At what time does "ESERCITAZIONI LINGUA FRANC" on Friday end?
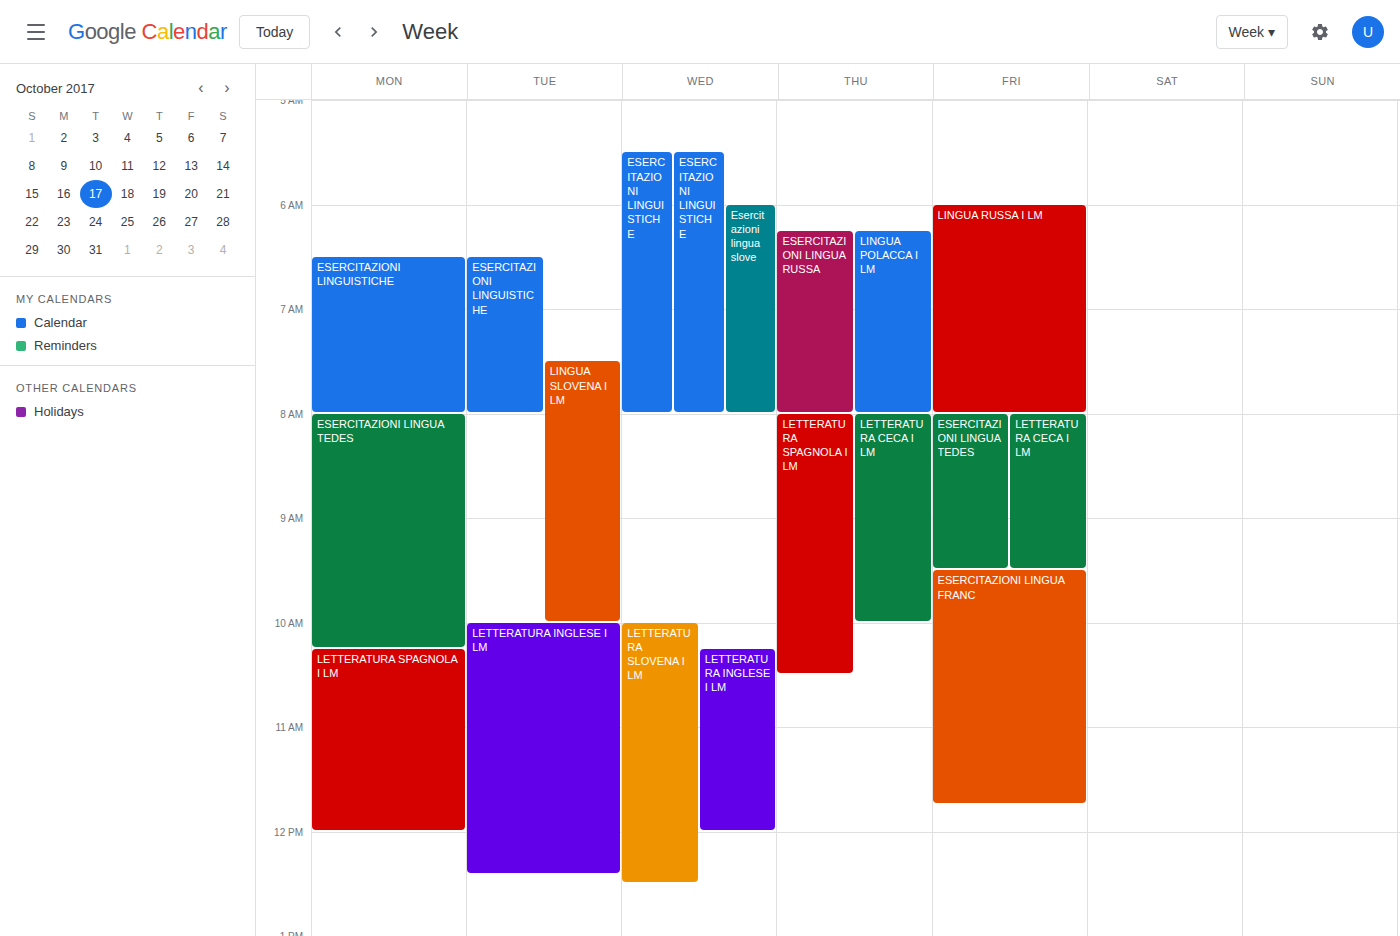
11:45 AM